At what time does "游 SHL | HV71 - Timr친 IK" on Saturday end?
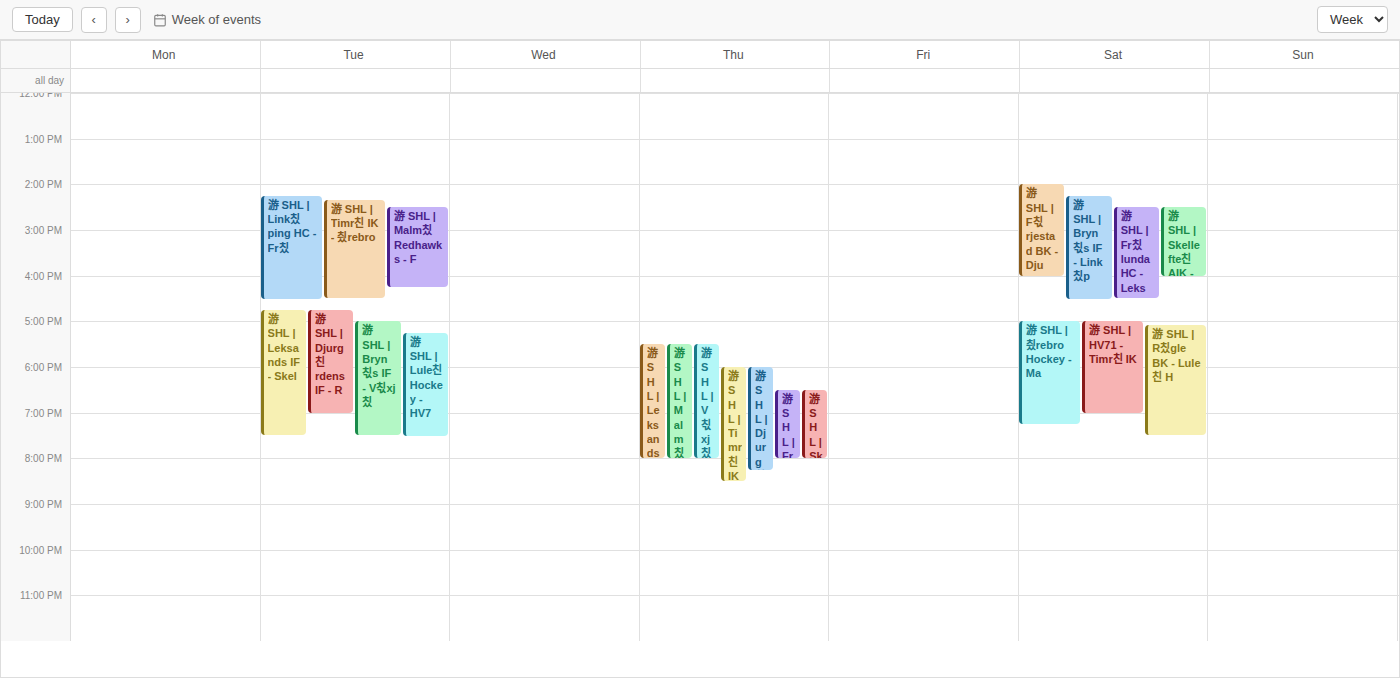
19:00